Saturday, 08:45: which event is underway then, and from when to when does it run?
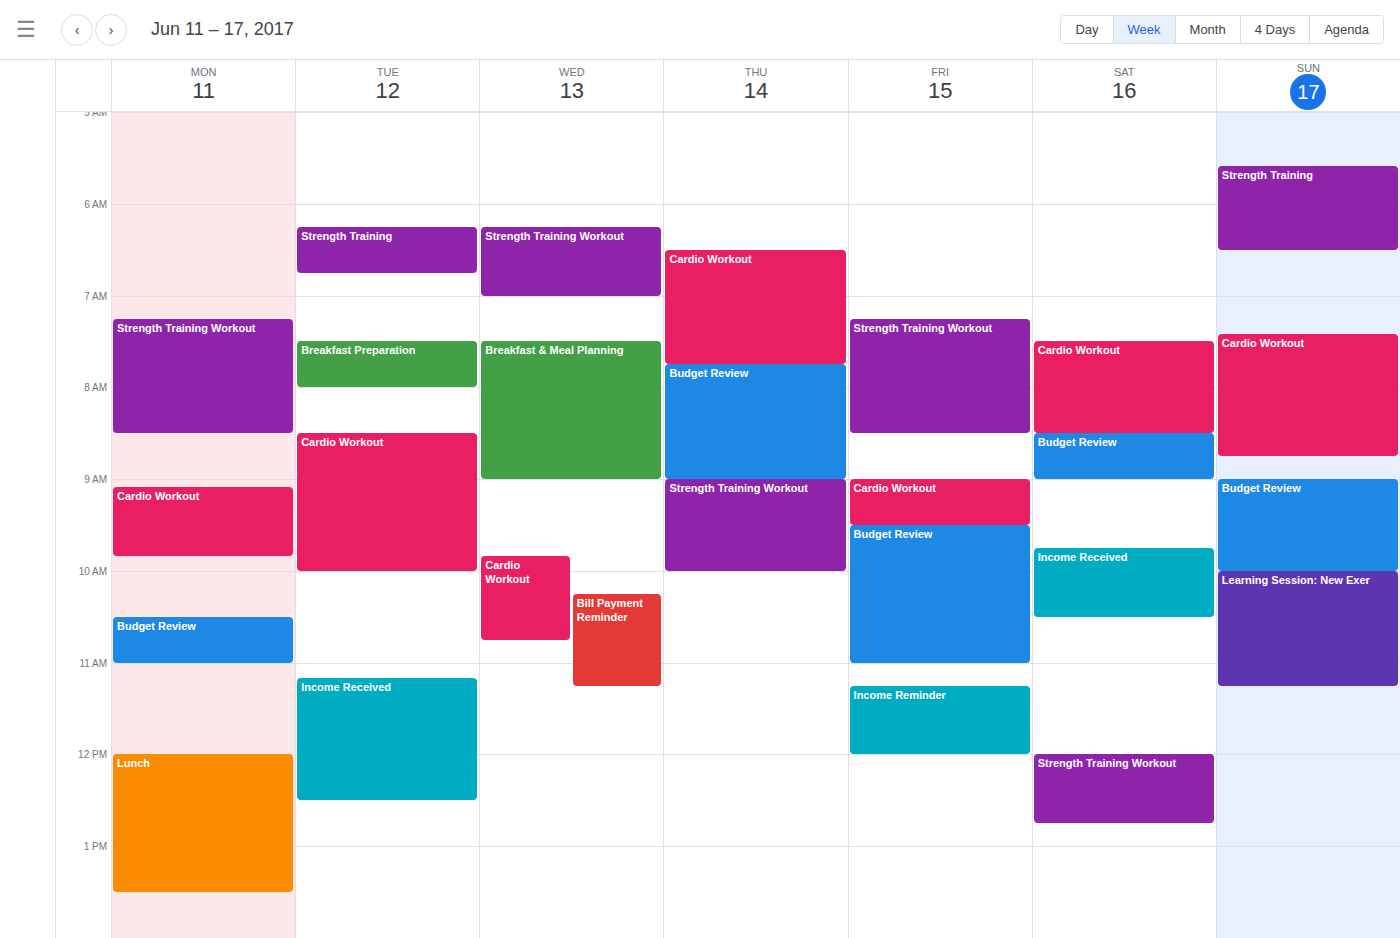
"Budget Review", 08:30 to 09:00